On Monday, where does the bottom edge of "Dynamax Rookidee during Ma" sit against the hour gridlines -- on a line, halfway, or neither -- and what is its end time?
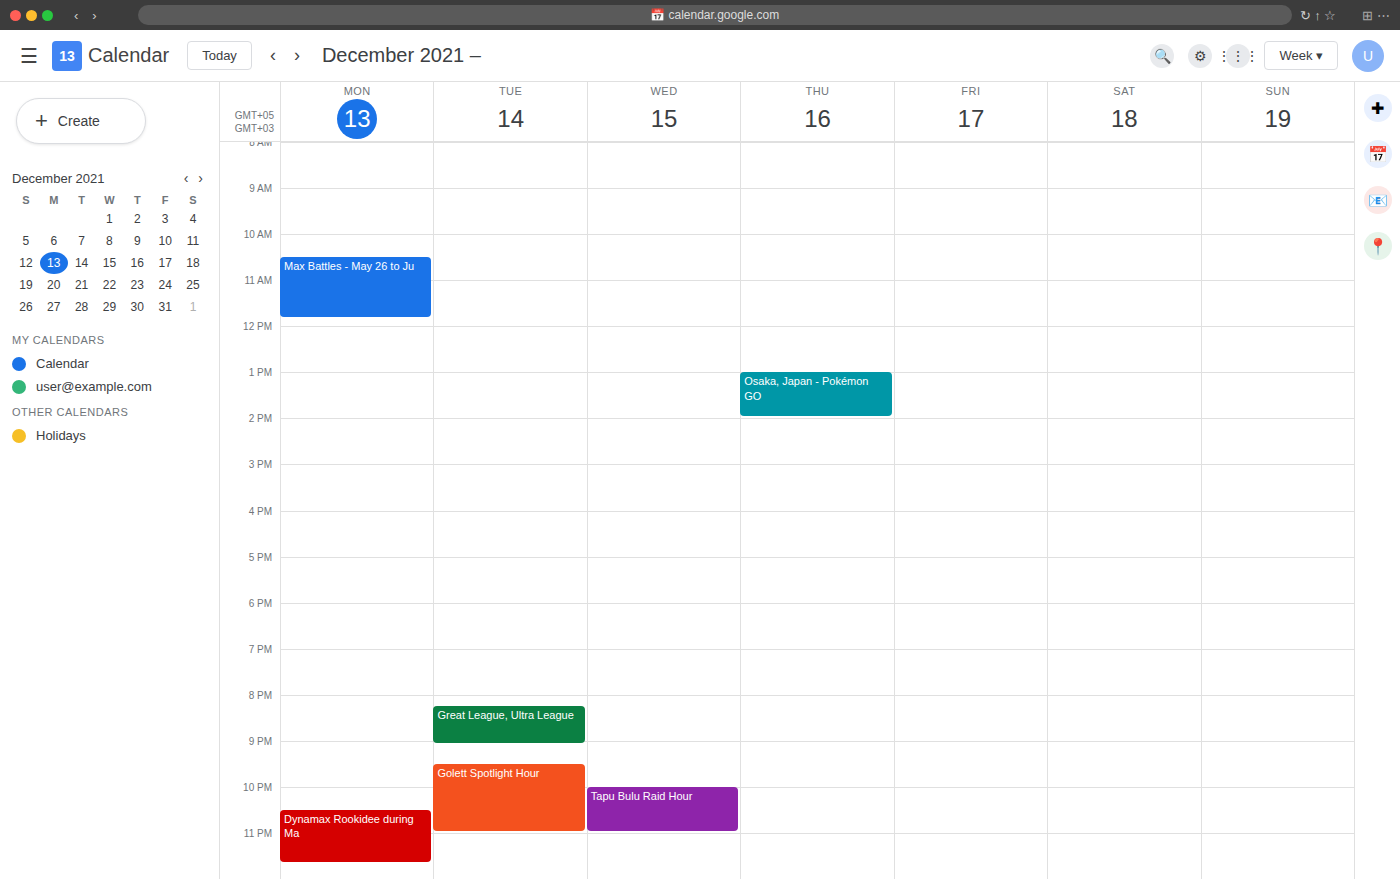
23:40 -- neither: 40 minutes below the 23:00 line and 20 minutes above the 24:00 line.